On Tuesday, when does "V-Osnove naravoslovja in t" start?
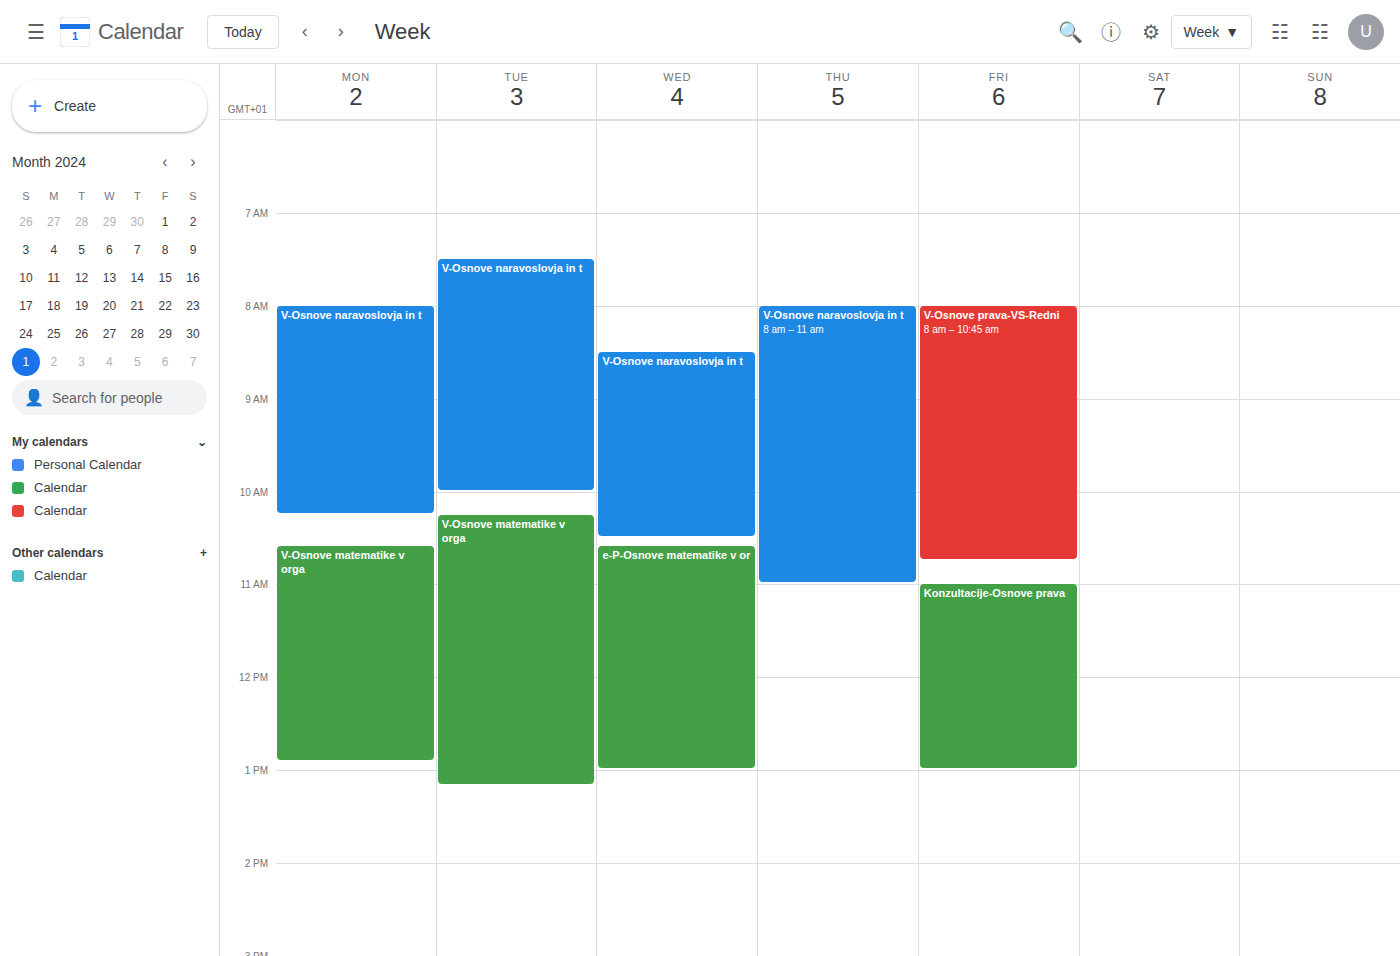
07:30